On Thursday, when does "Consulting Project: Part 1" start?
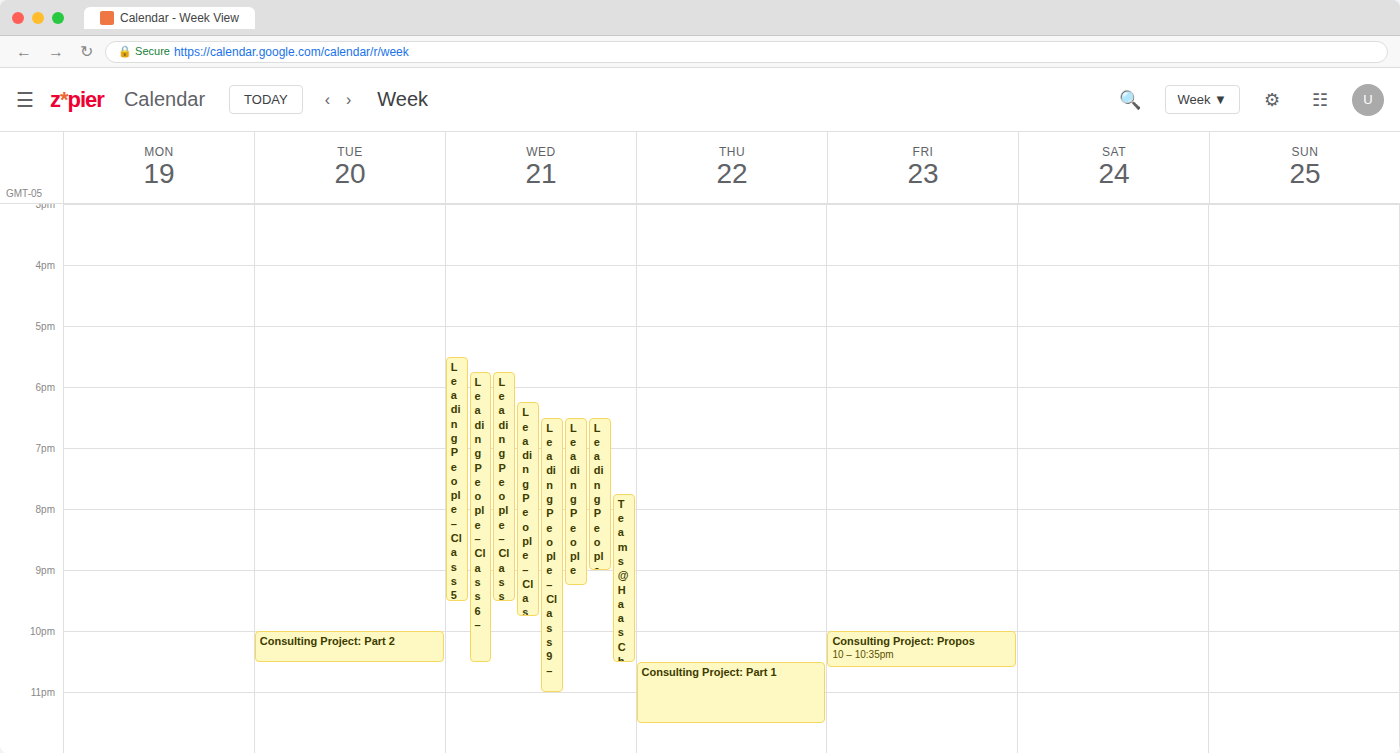
10:30 PM